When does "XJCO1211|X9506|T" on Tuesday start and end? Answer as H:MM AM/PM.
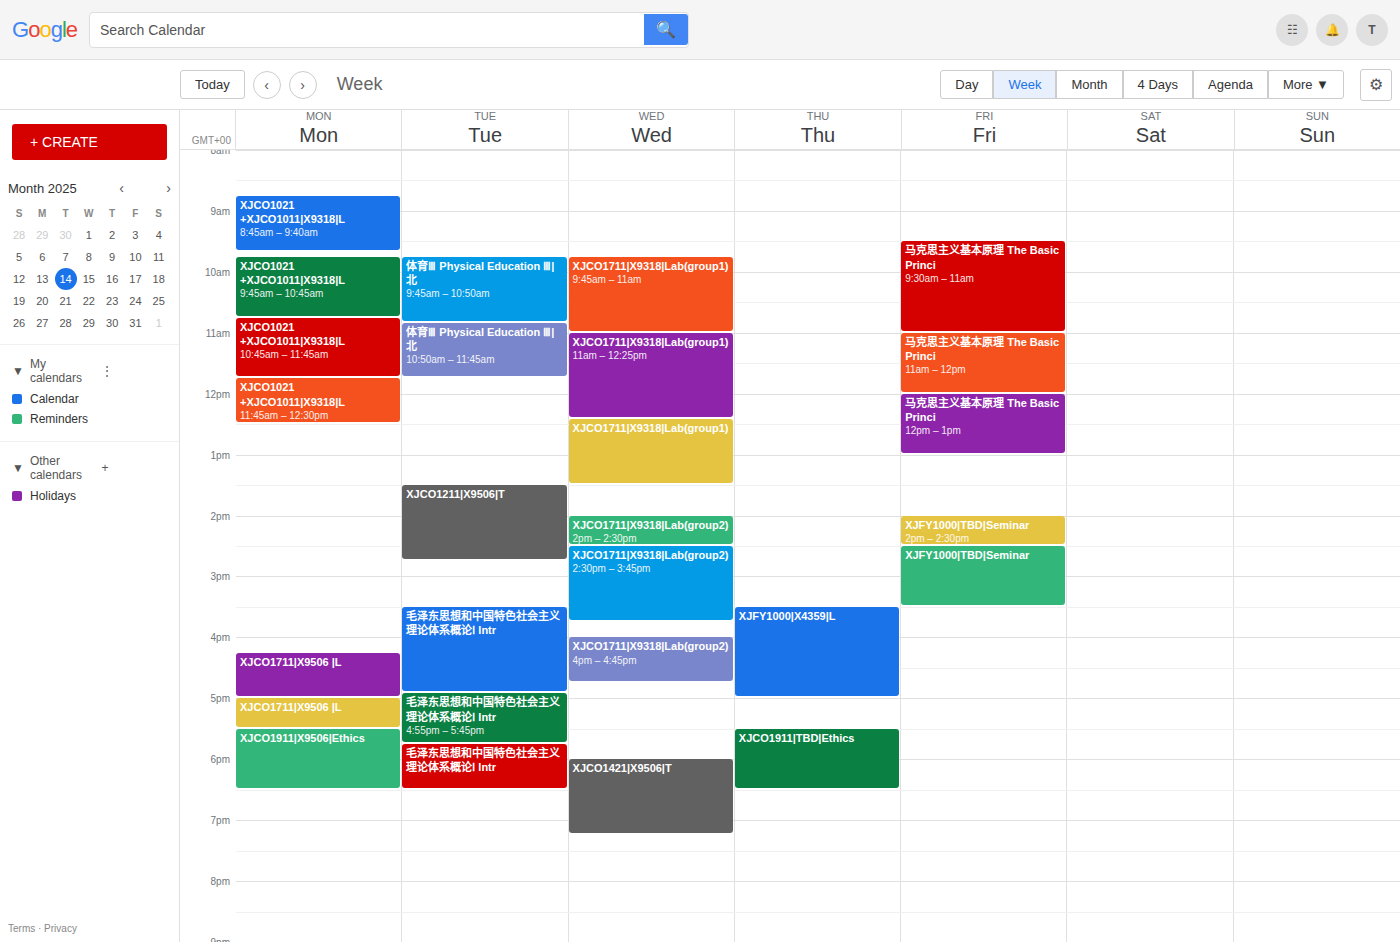
1:30 PM to 2:45 PM